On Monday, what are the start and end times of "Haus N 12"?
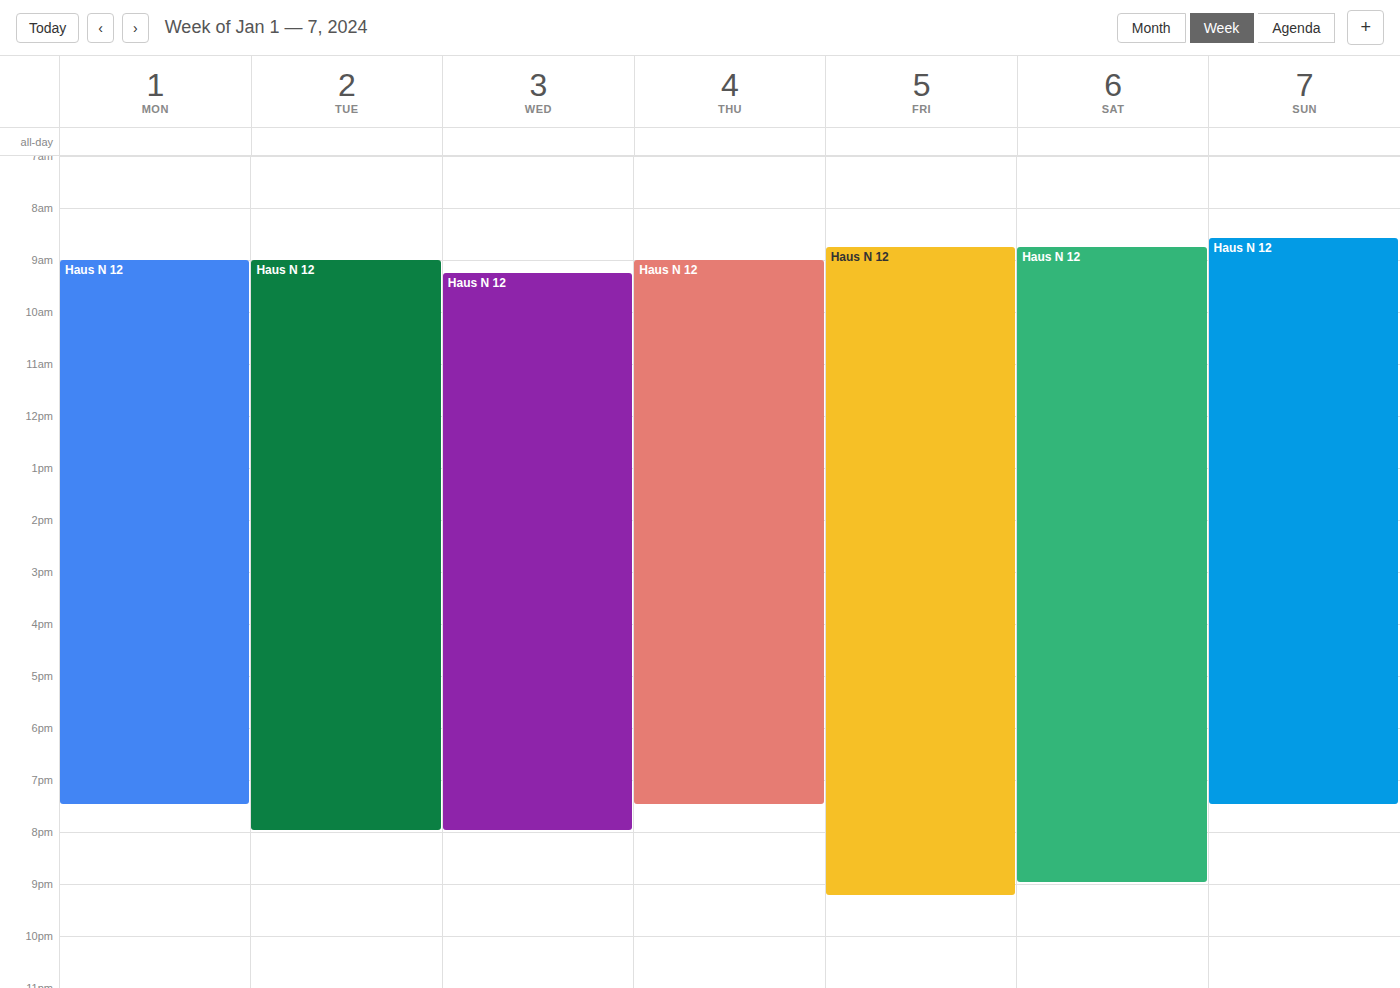
9:00 AM to 7:30 PM